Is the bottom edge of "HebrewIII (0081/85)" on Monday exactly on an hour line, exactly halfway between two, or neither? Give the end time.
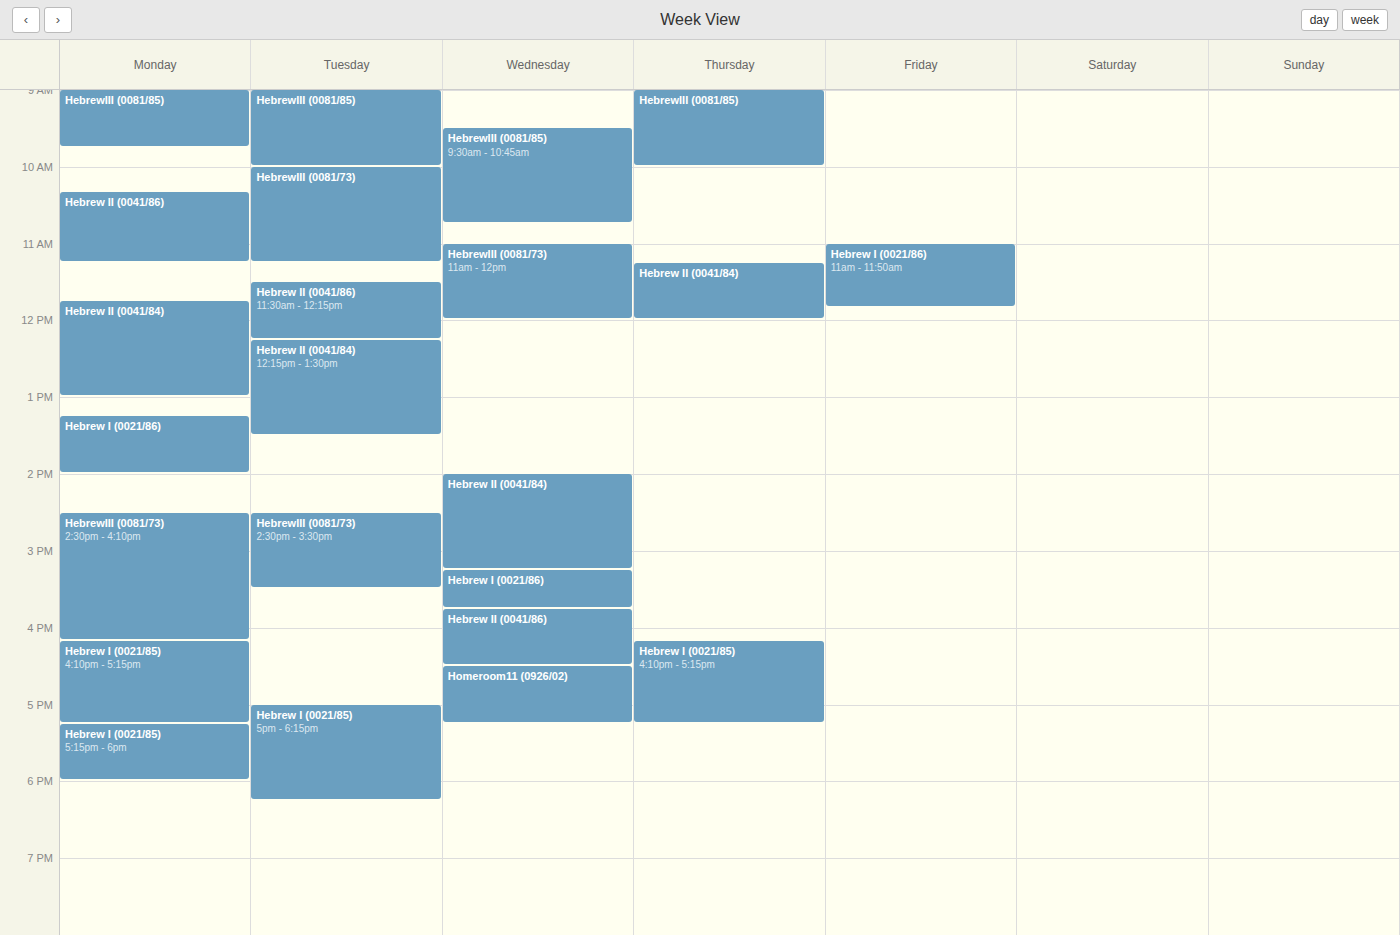
9:45 AM -- neither: three quarters of the way from the 9 AM line to the 10 AM line.